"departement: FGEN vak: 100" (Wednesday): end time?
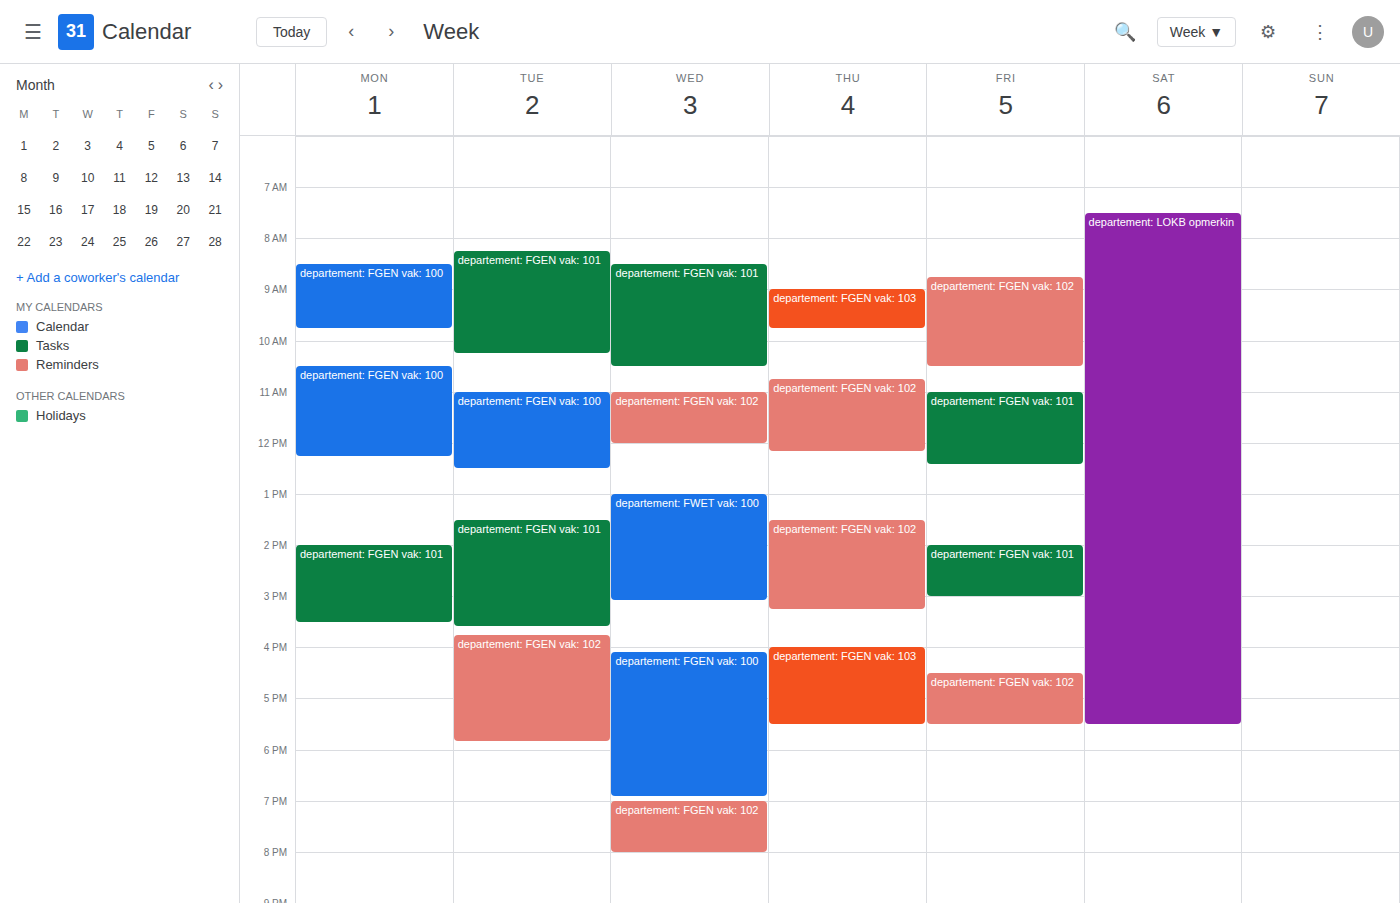
6:55 PM